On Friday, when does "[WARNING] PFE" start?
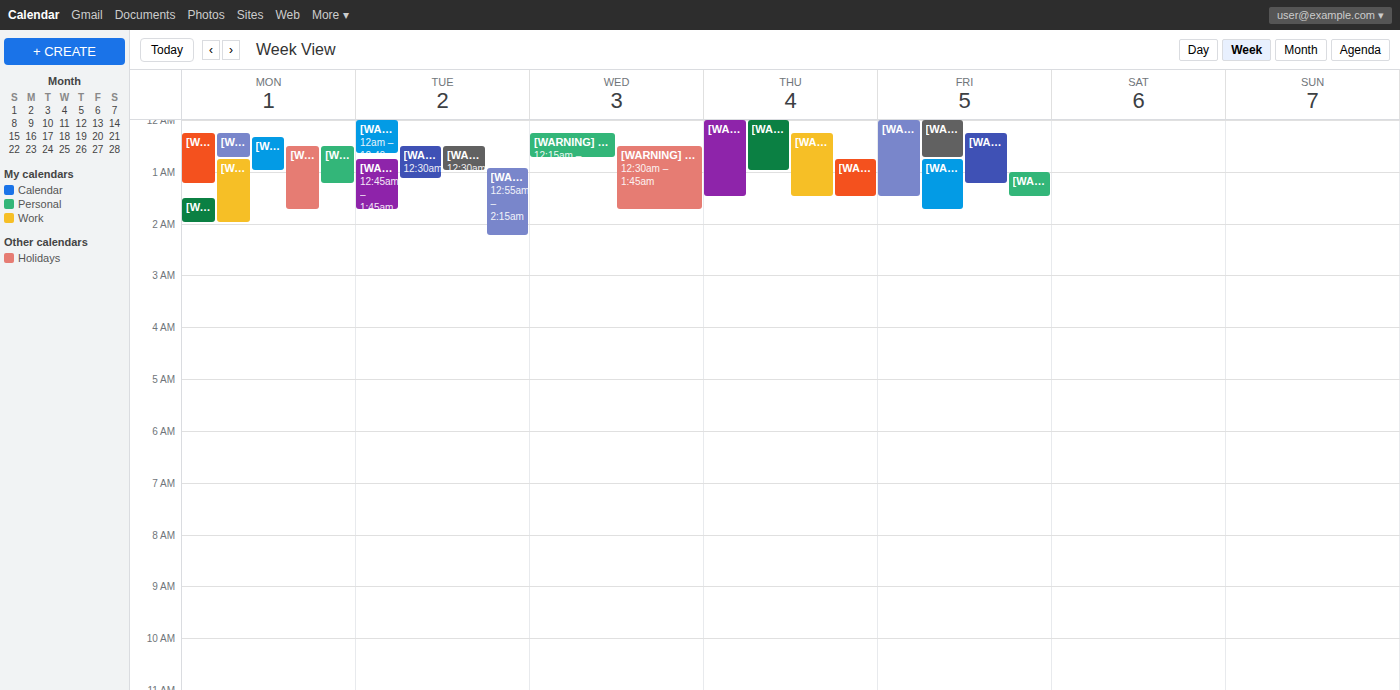
1:00 AM